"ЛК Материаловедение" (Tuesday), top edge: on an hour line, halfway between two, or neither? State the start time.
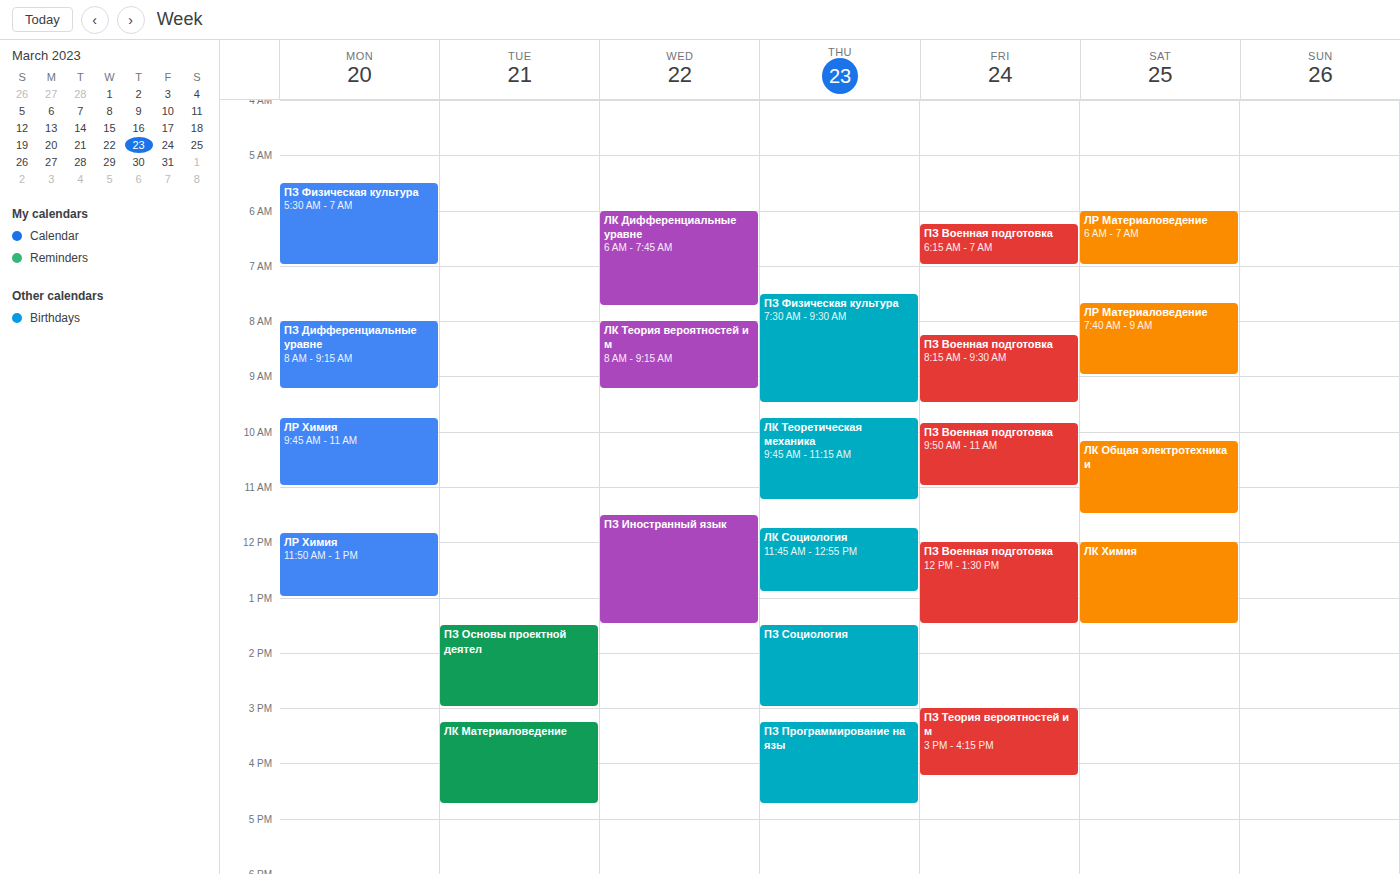
3:15 PM -- neither: a quarter of the way from the 3 PM line to the 4 PM line.